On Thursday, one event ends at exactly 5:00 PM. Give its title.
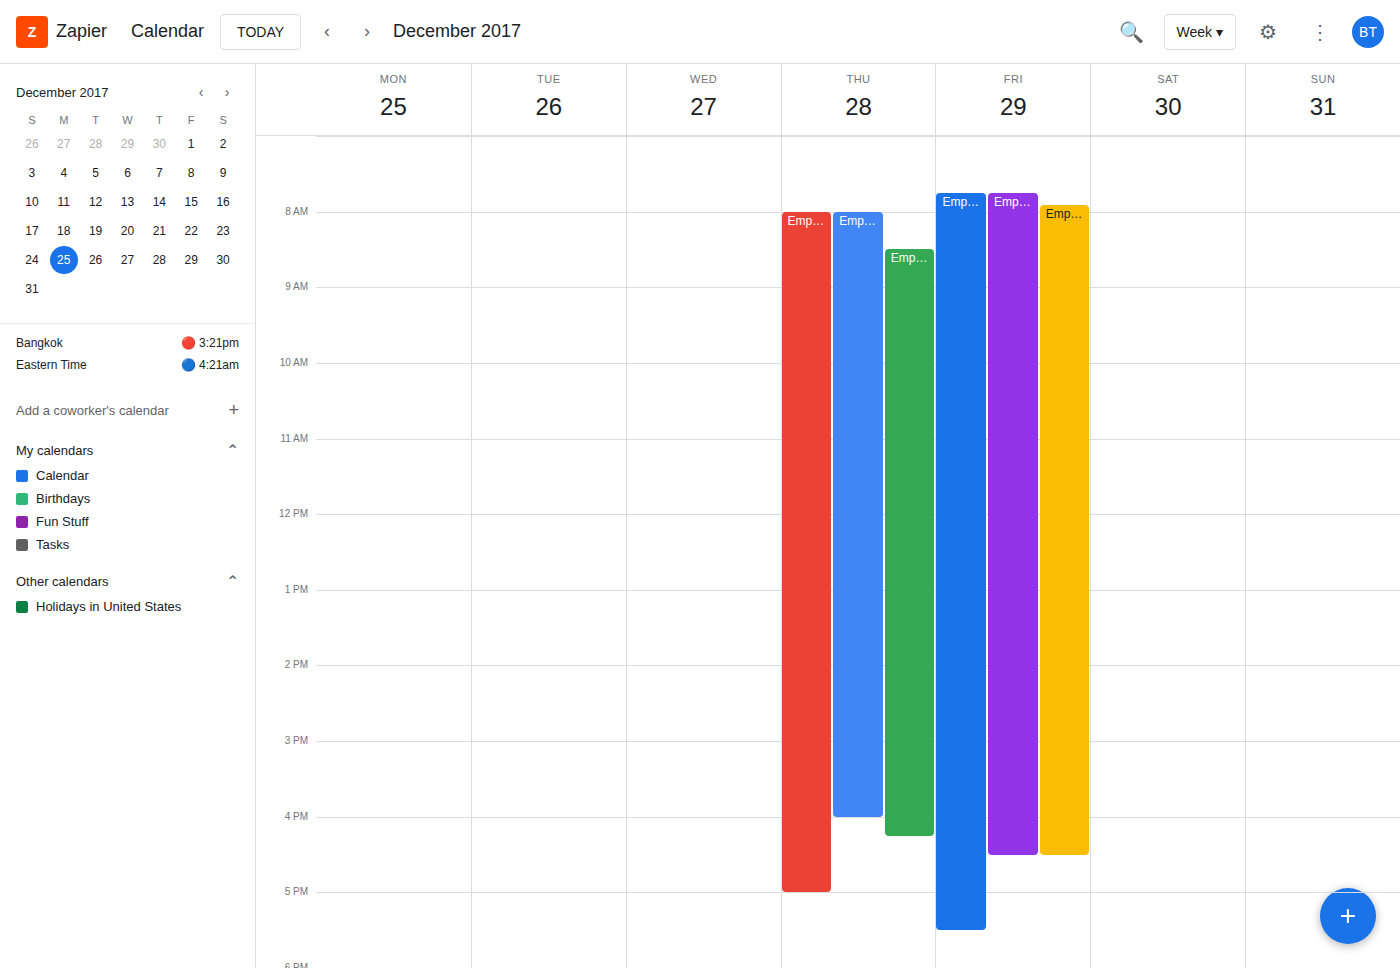
"Employee 3"